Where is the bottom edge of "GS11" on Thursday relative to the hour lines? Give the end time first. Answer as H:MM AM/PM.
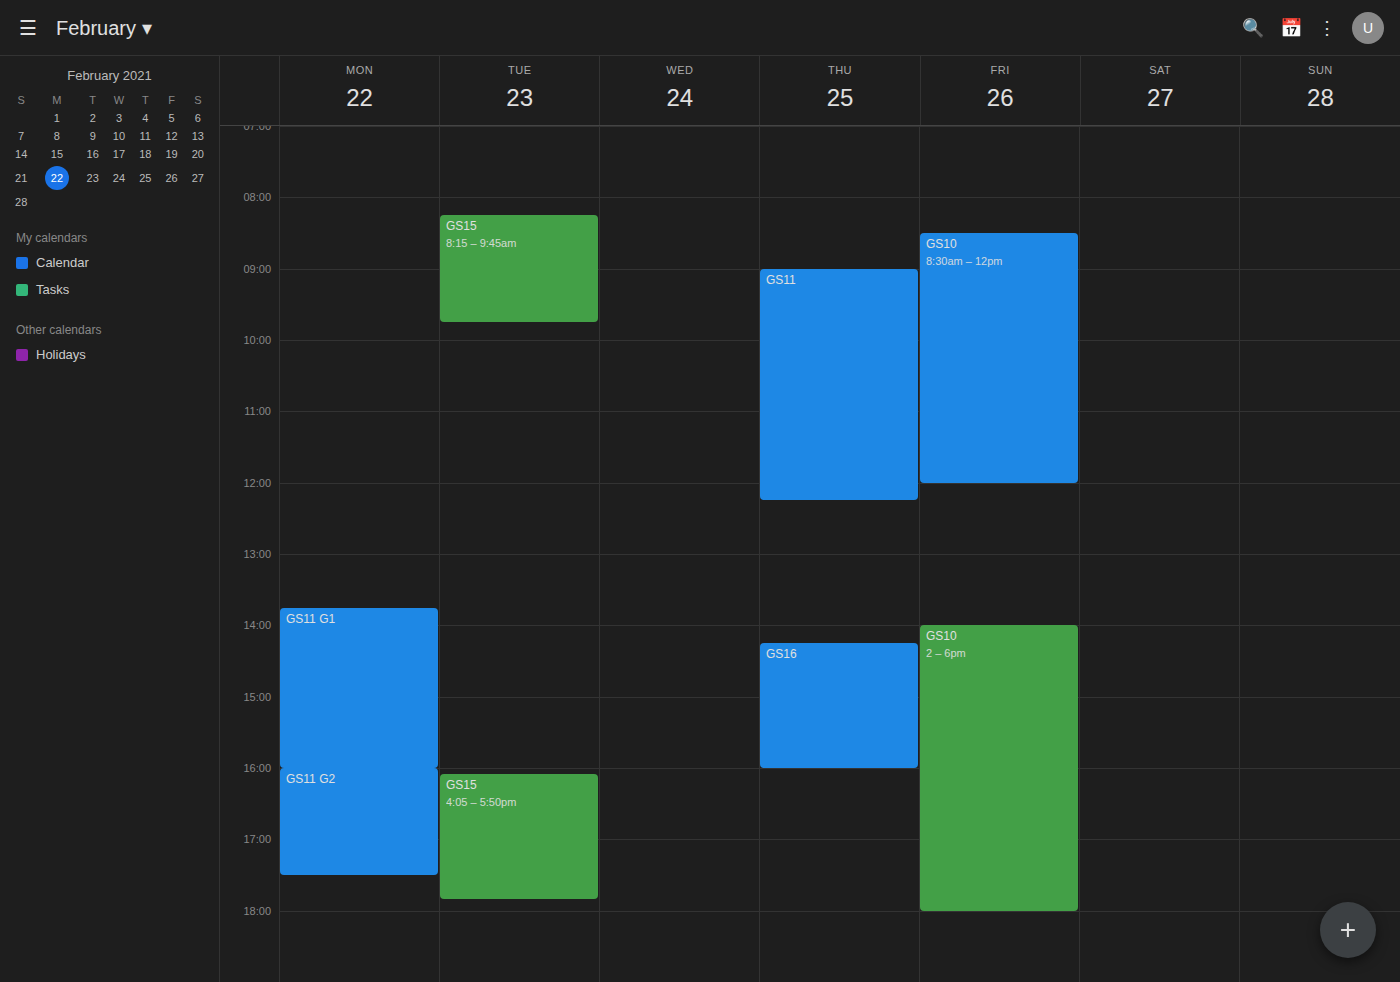
12:15 PM -- neither: a quarter of the way from the 12 PM line to the 1 PM line.